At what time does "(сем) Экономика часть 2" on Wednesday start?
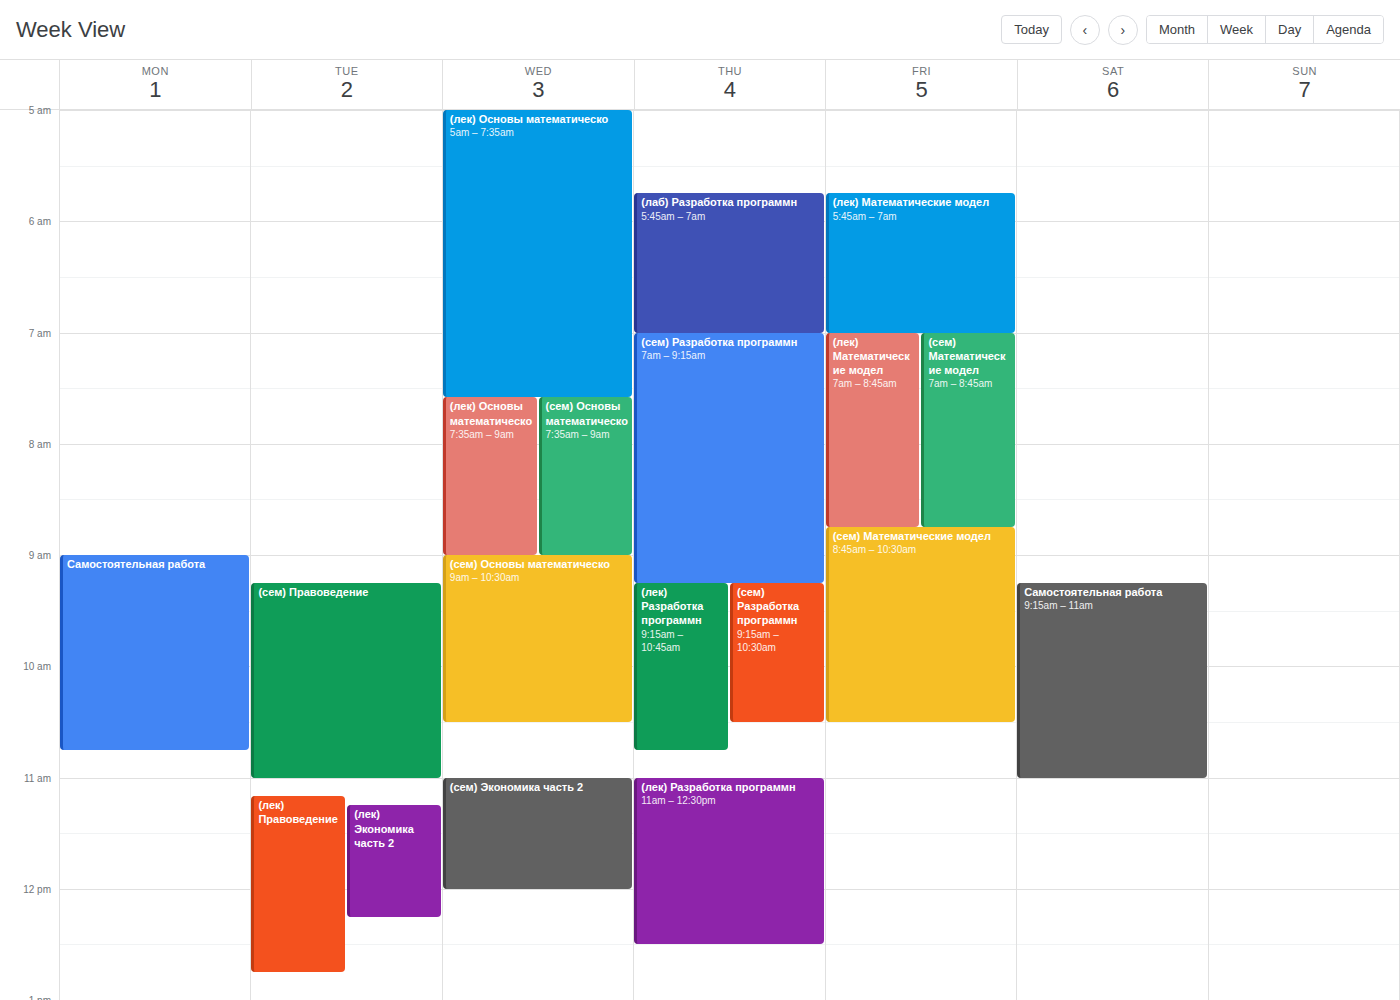
11:00 AM